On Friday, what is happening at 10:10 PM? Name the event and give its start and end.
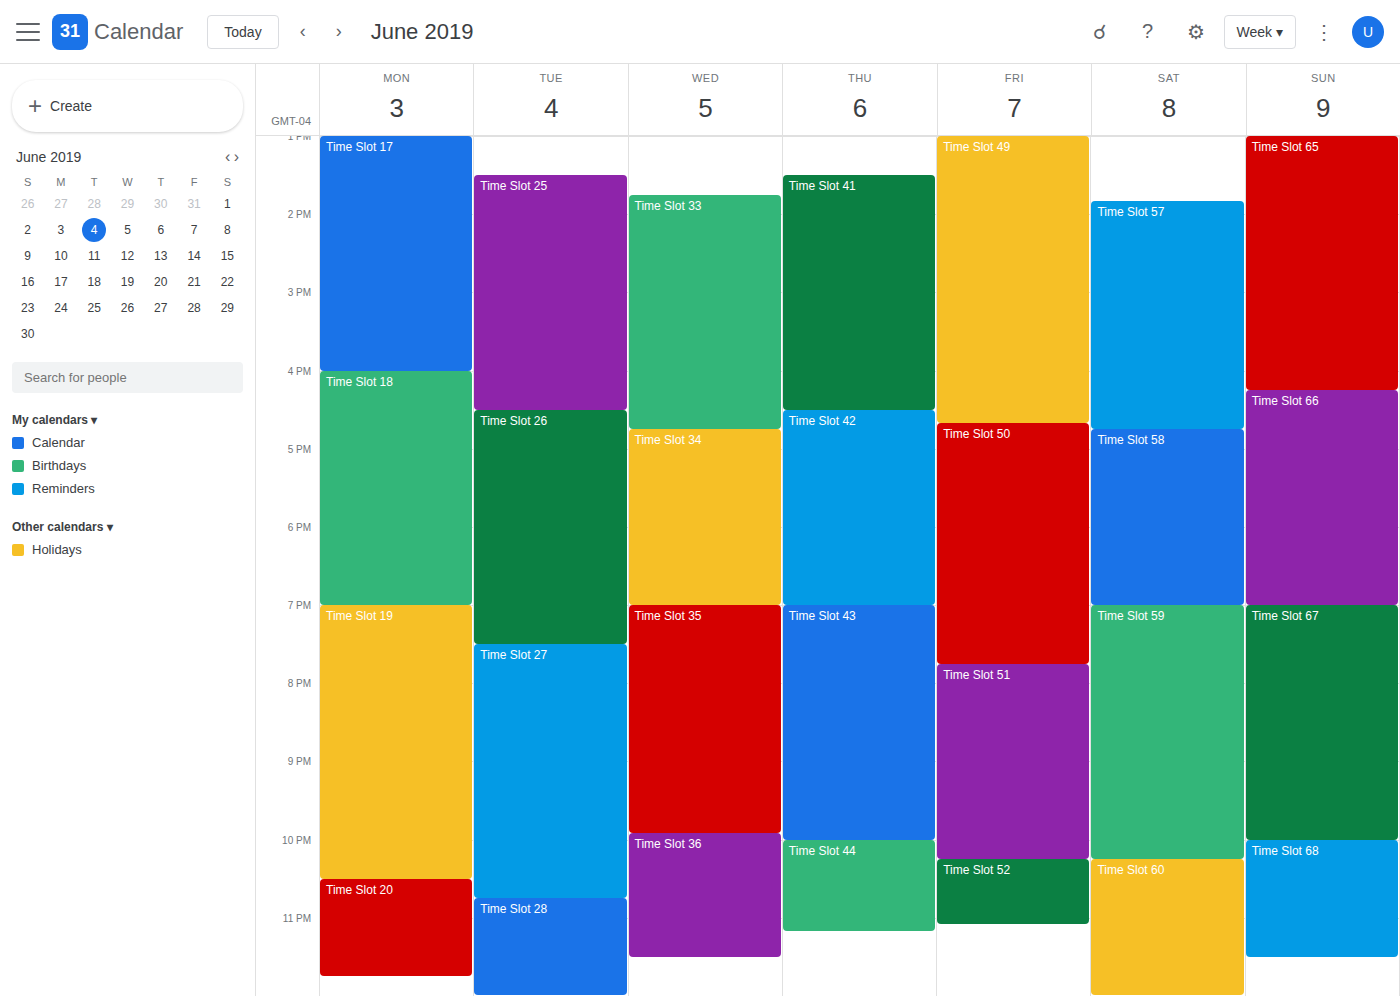
"Time Slot 51", 7:45 PM to 10:15 PM